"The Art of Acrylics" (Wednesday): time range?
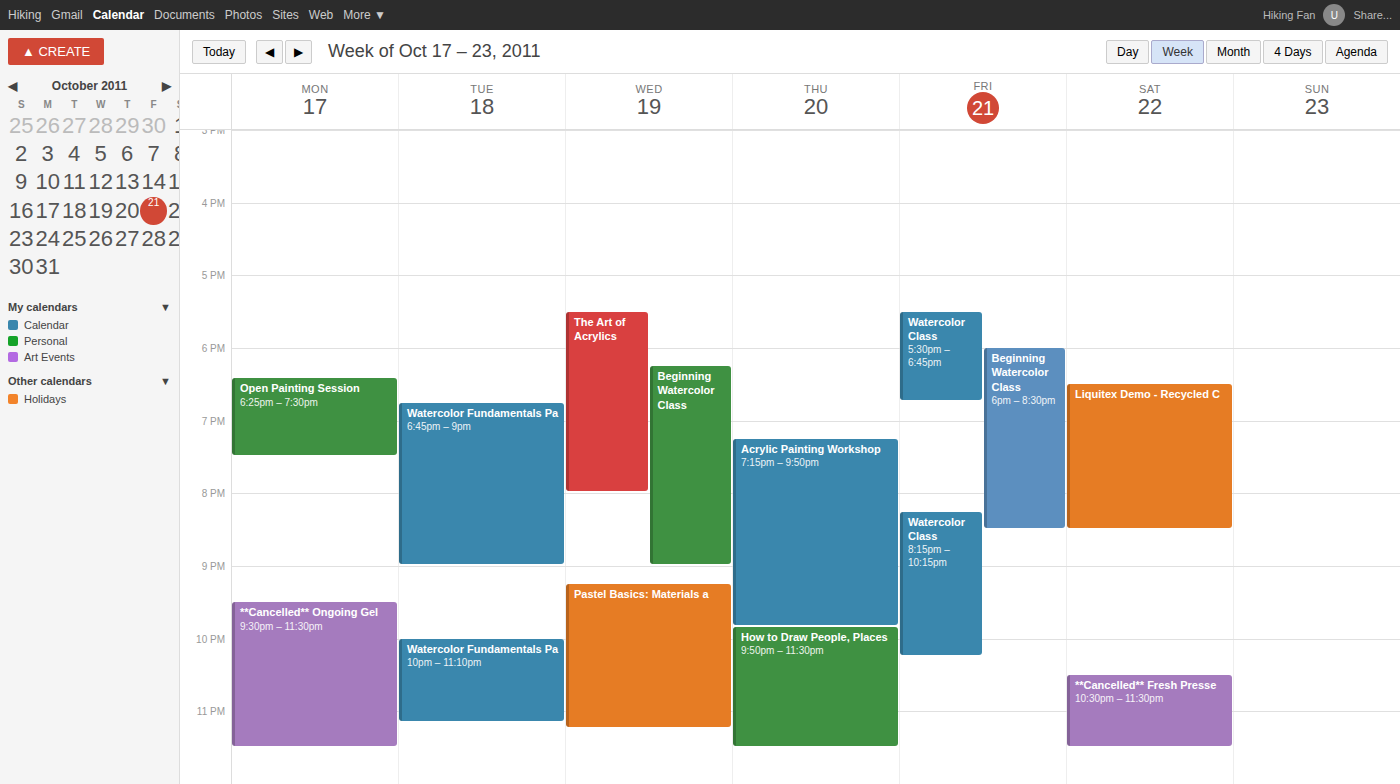
5:30 PM to 8:00 PM